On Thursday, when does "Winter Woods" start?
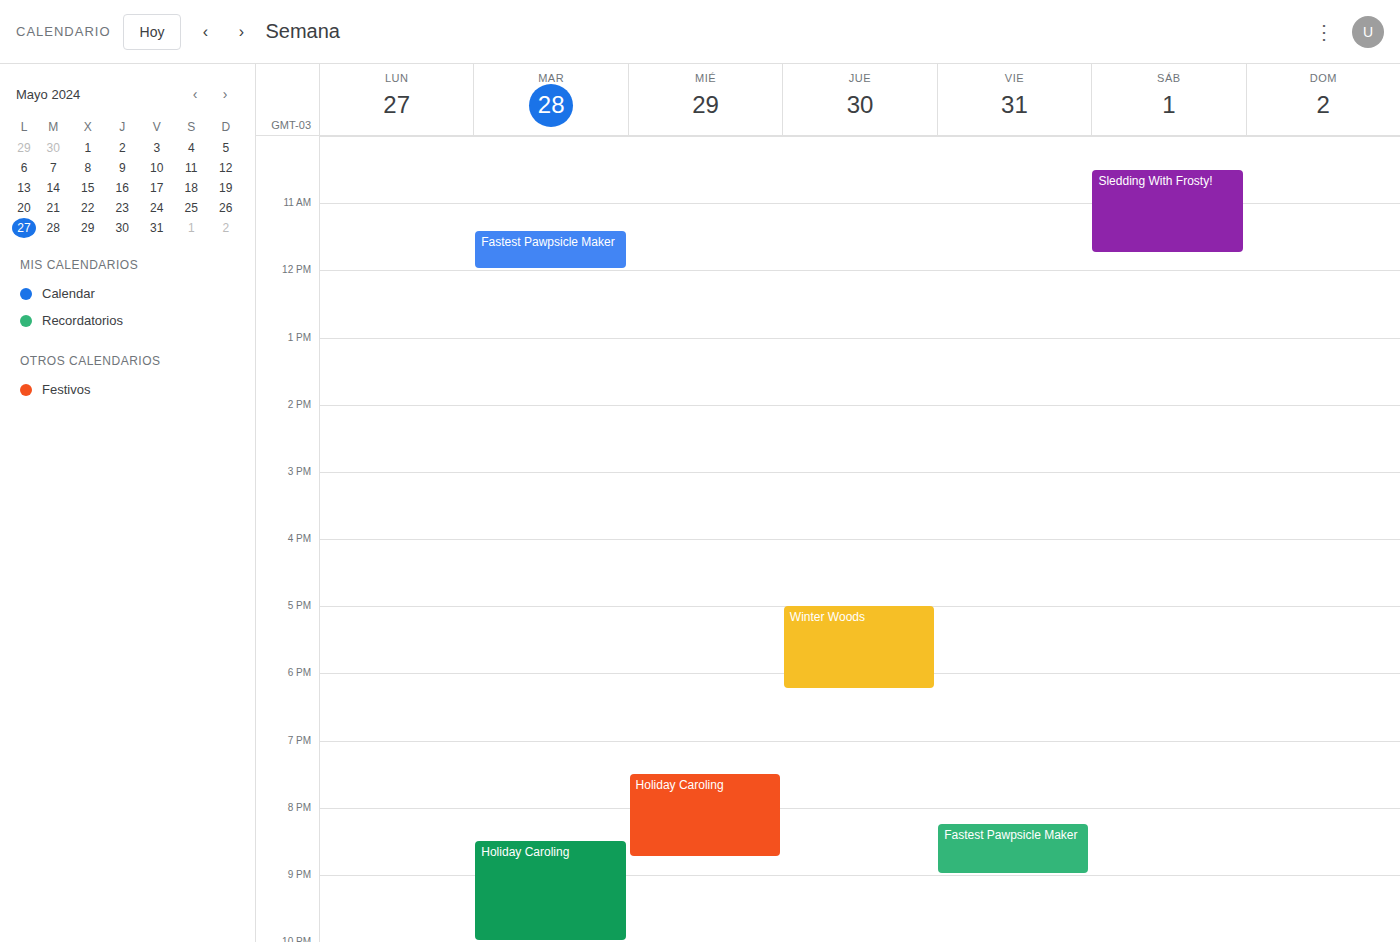
5:00 PM